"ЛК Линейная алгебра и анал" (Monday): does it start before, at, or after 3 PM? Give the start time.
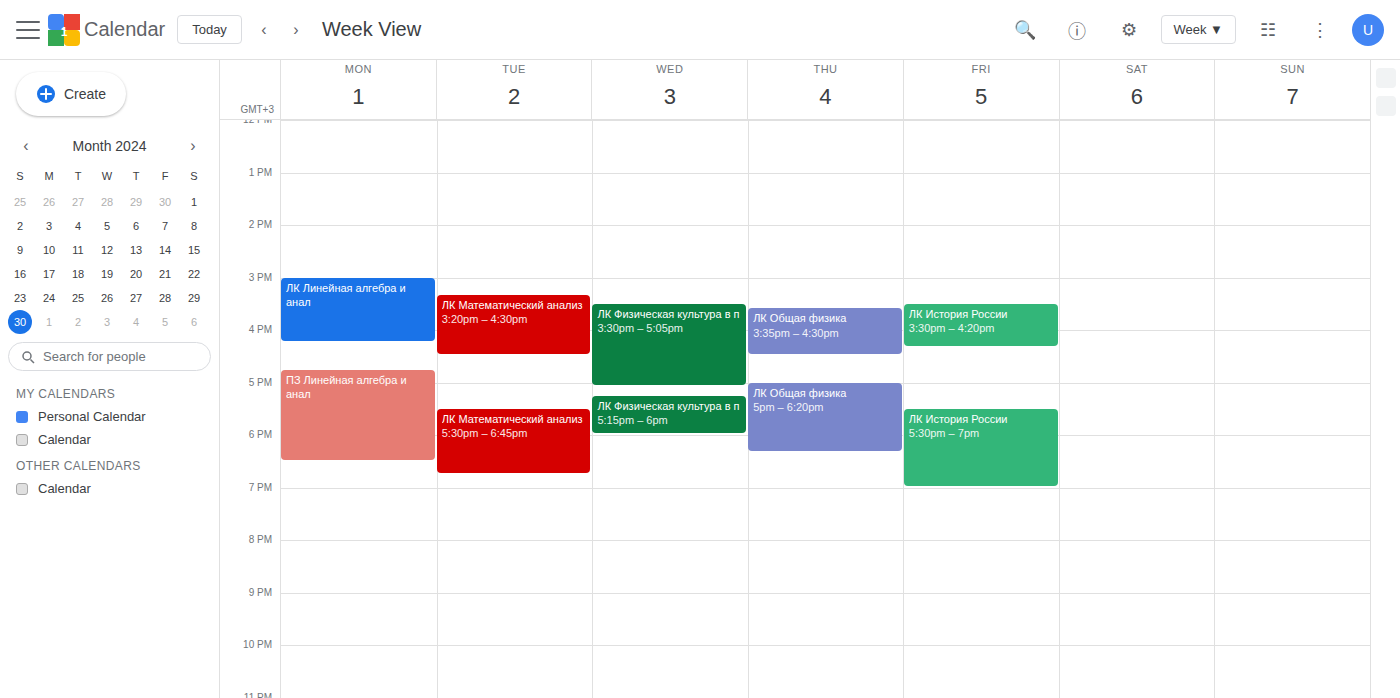
3:00 PM -- exactly at 3 PM, on the 3 PM line.